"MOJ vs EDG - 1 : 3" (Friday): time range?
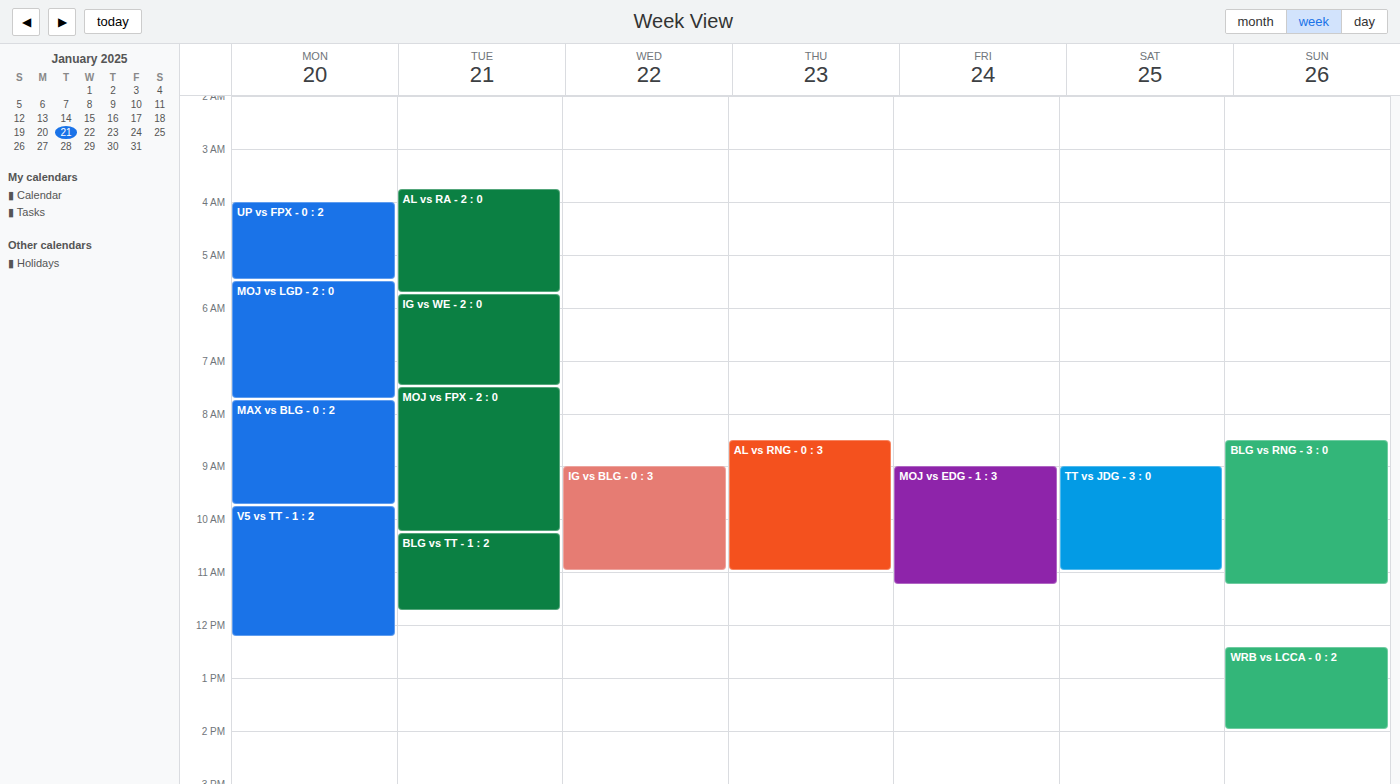
09:00 to 11:15